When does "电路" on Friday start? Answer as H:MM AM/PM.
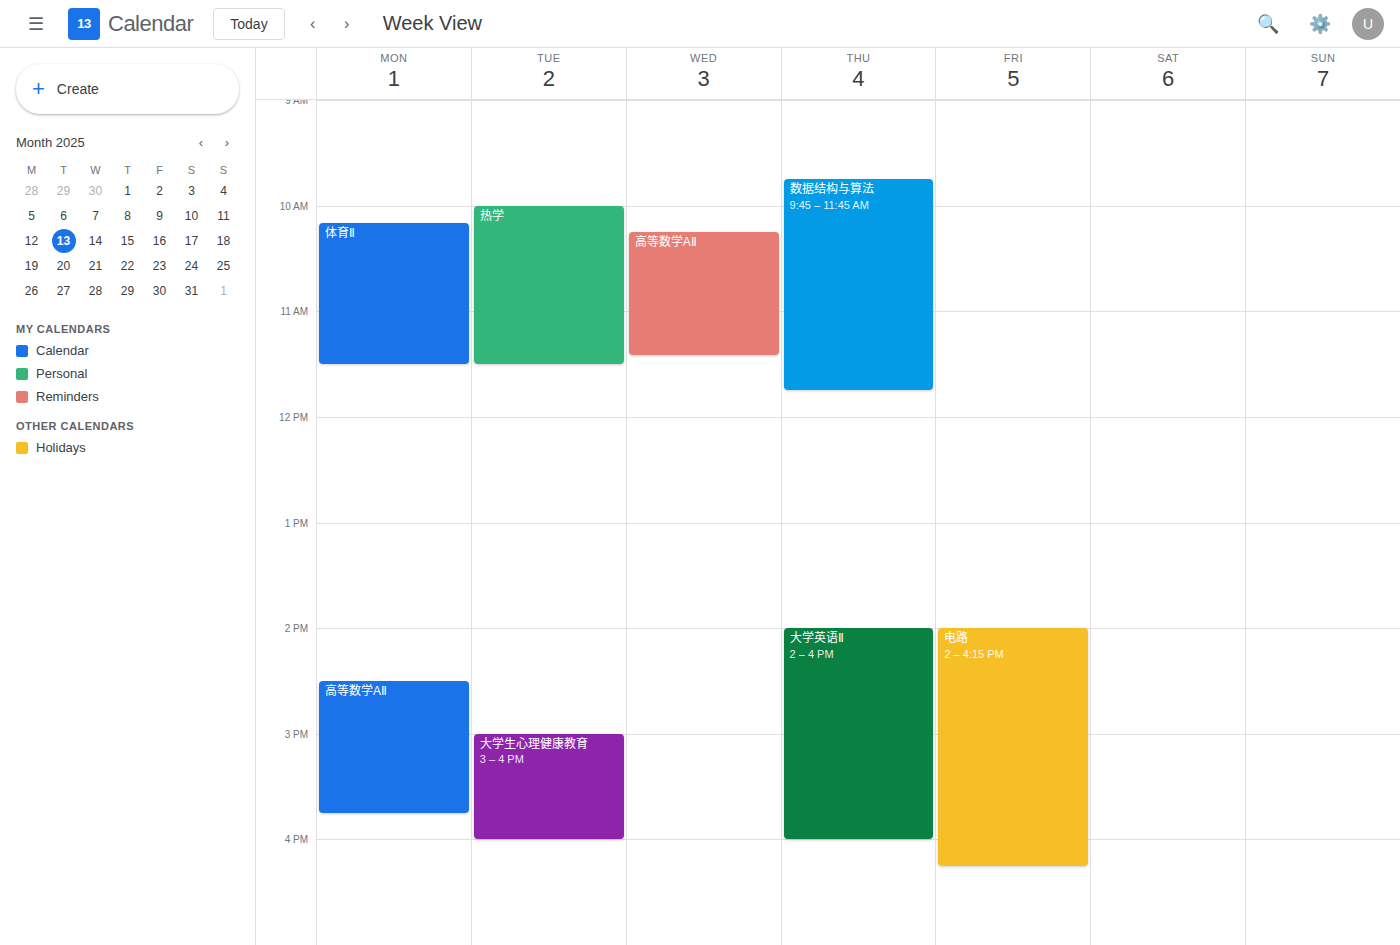
2:00 PM